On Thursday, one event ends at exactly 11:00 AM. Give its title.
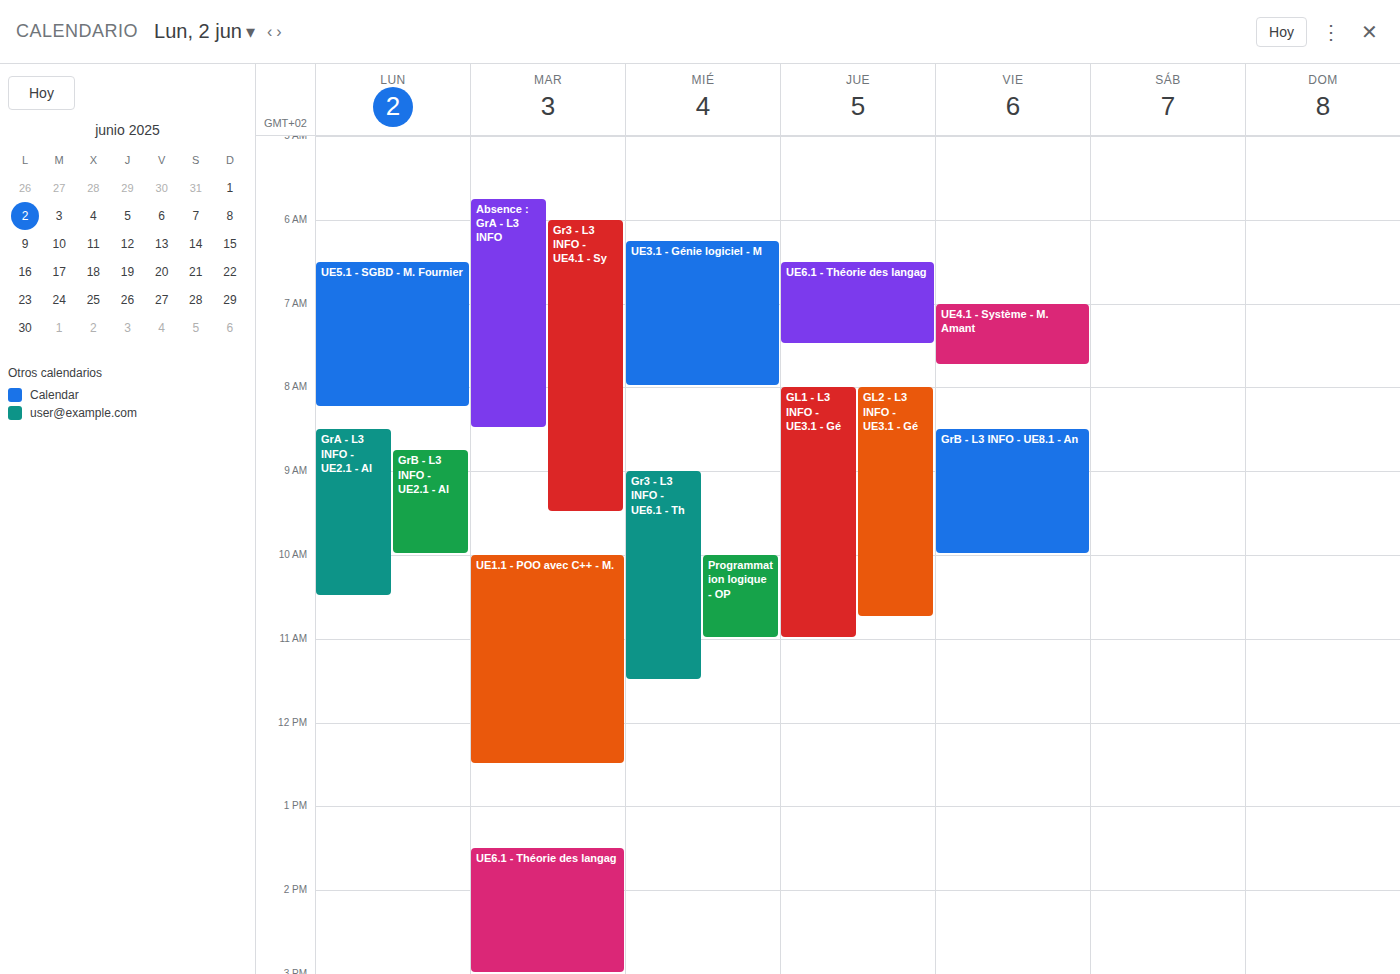
"GL1 - L3 INFO - UE3.1 - Gé"